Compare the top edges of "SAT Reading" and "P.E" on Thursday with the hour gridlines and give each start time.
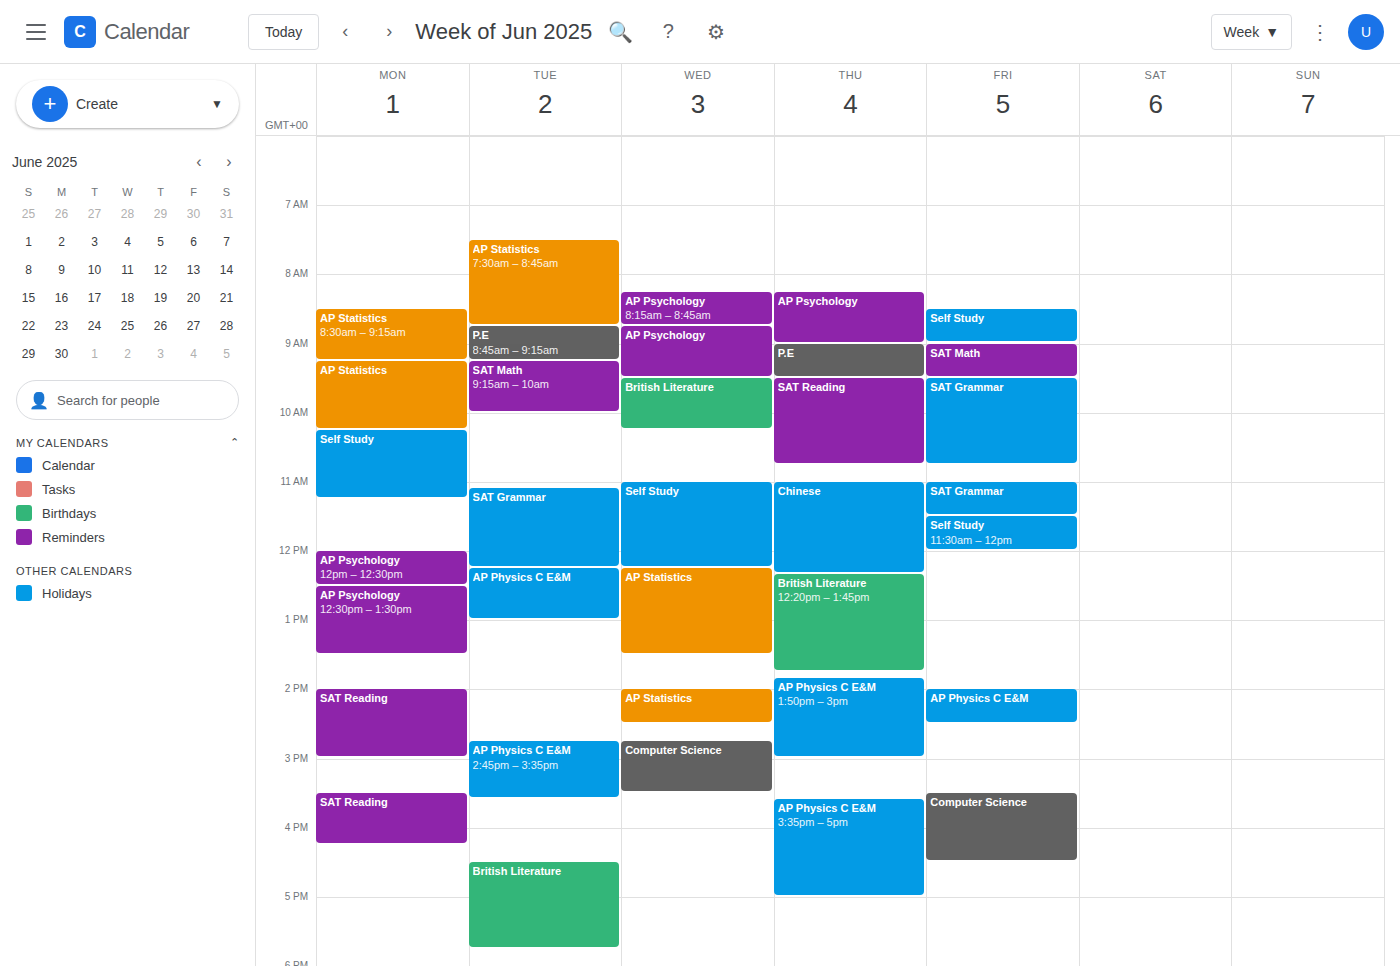
"SAT Reading": 9:30 AM, halfway between the 9 AM and 10 AM lines. "P.E": 9:00 AM, exactly on the 9 AM line.